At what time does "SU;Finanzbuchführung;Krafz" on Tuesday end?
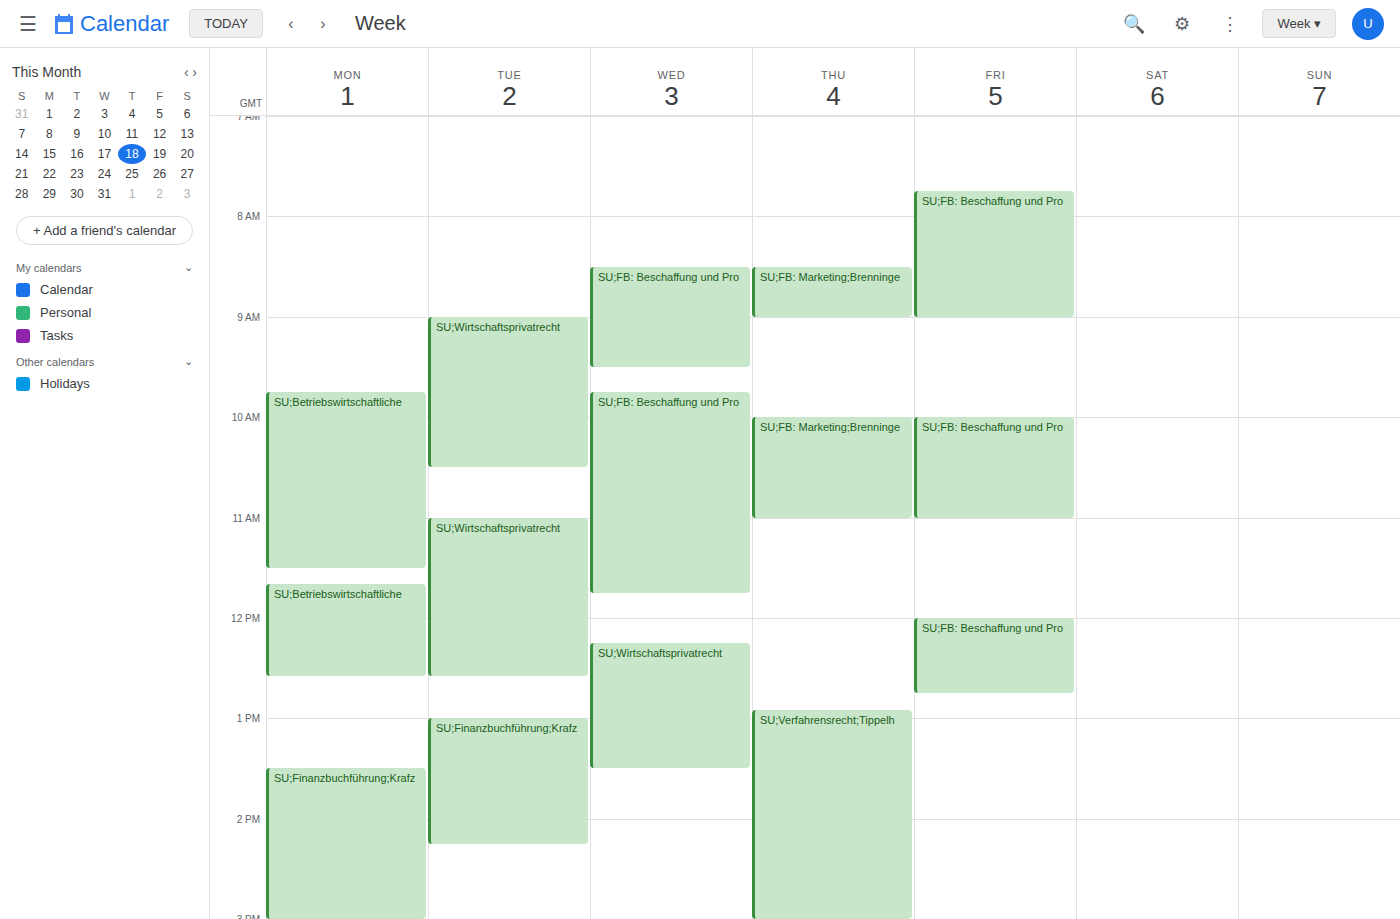
2:15 PM